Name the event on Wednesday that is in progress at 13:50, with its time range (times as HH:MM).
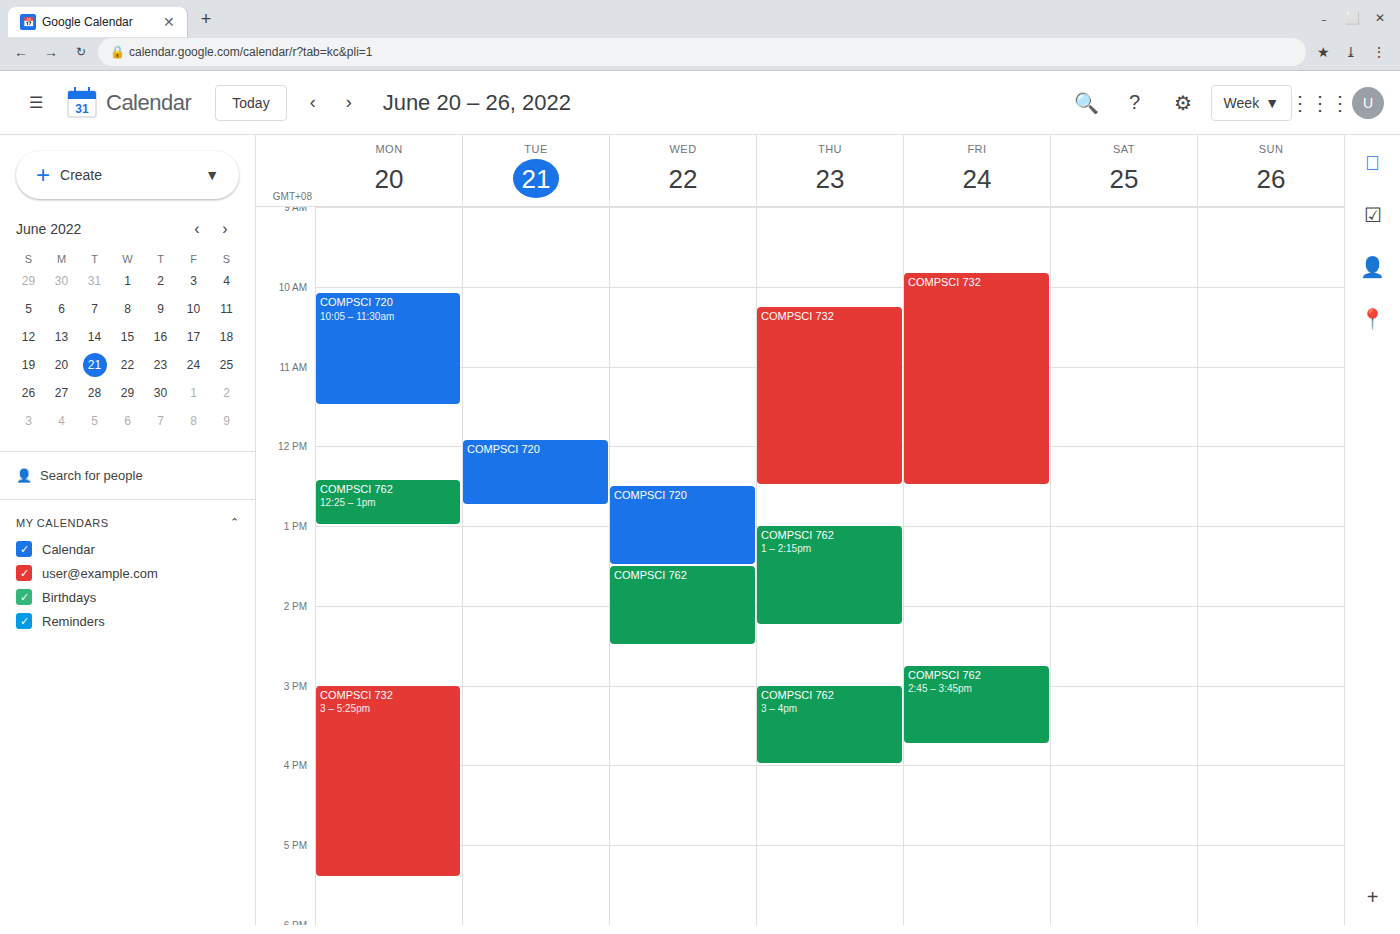
"COMPSCI 762", 13:30 to 14:30